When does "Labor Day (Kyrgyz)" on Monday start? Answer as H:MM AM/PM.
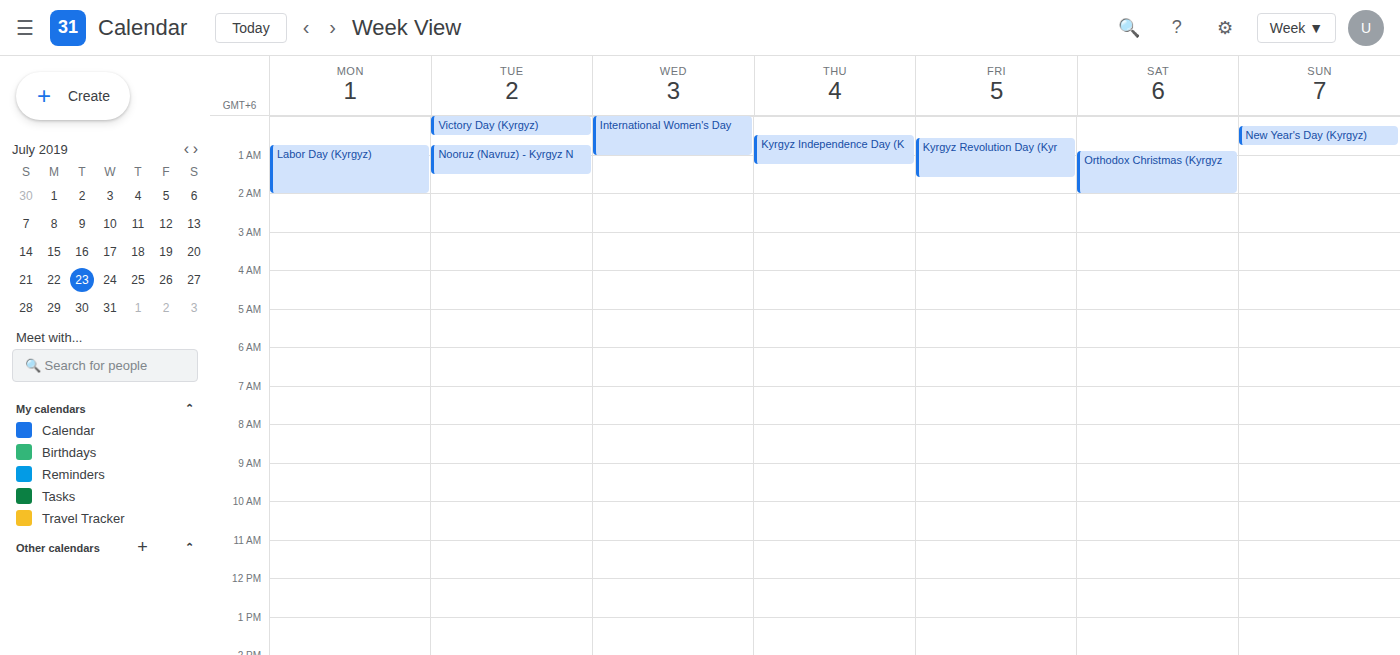
12:45 AM